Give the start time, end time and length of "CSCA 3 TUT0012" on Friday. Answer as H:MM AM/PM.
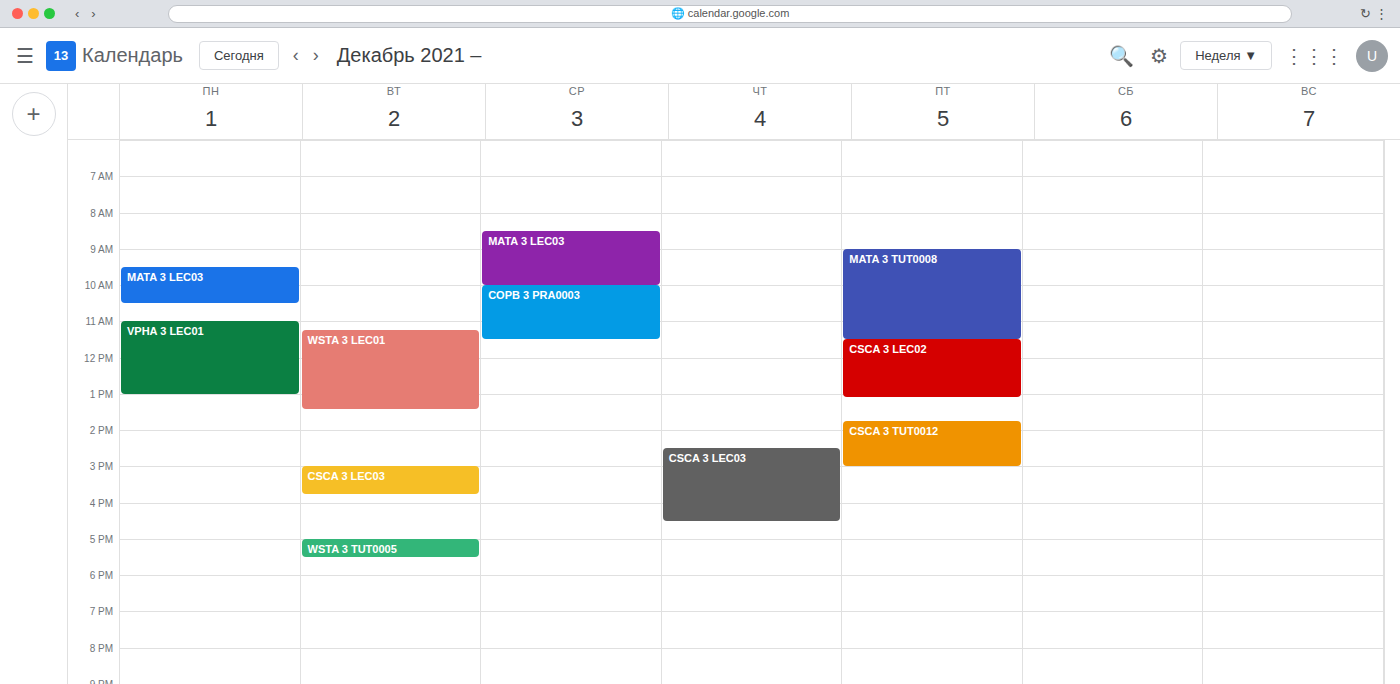
1:45 PM to 3:00 PM, 1 hour 15 minutes